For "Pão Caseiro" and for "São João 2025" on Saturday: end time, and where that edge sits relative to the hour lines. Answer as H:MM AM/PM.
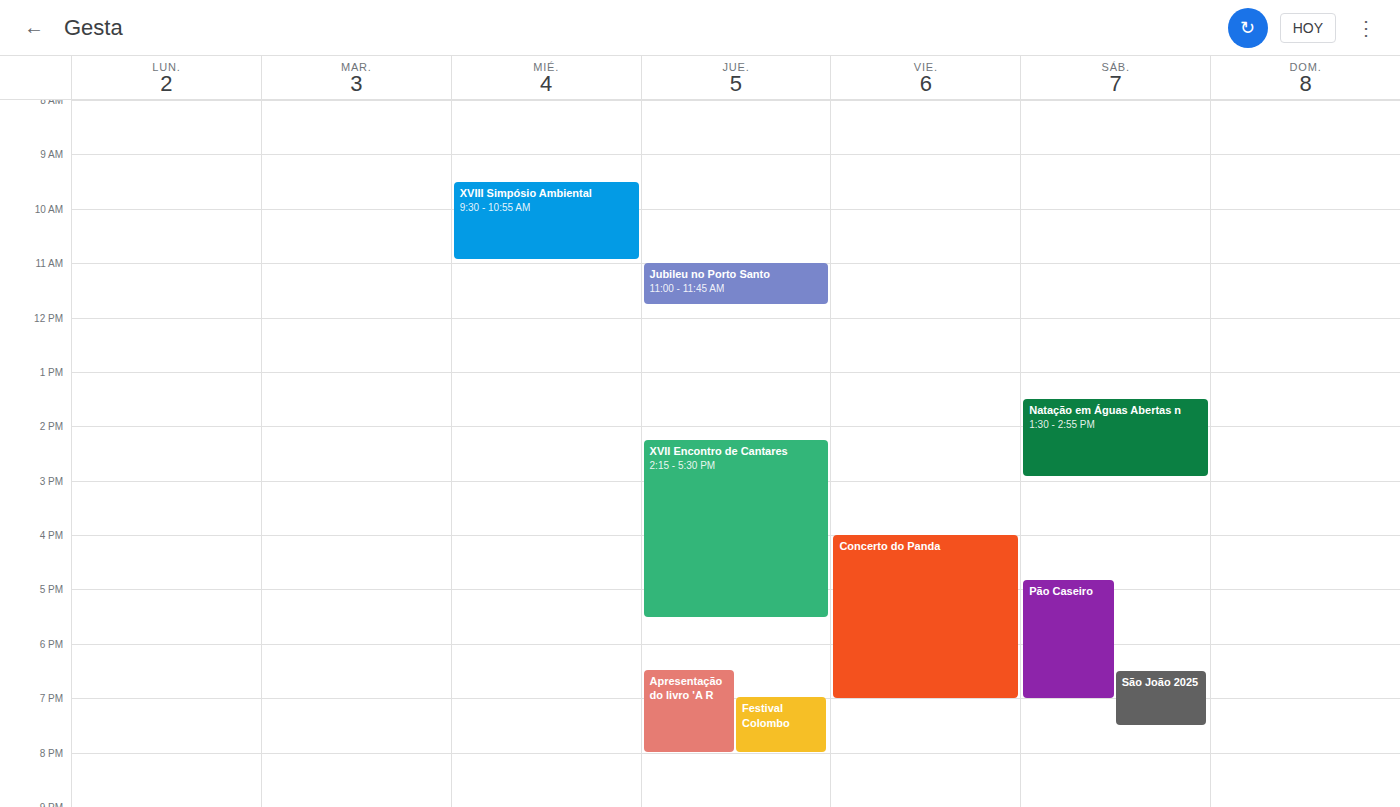
"Pão Caseiro": 7:00 PM, exactly on the 7 PM line. "São João 2025": 7:30 PM, halfway between the 7 PM and 8 PM lines.